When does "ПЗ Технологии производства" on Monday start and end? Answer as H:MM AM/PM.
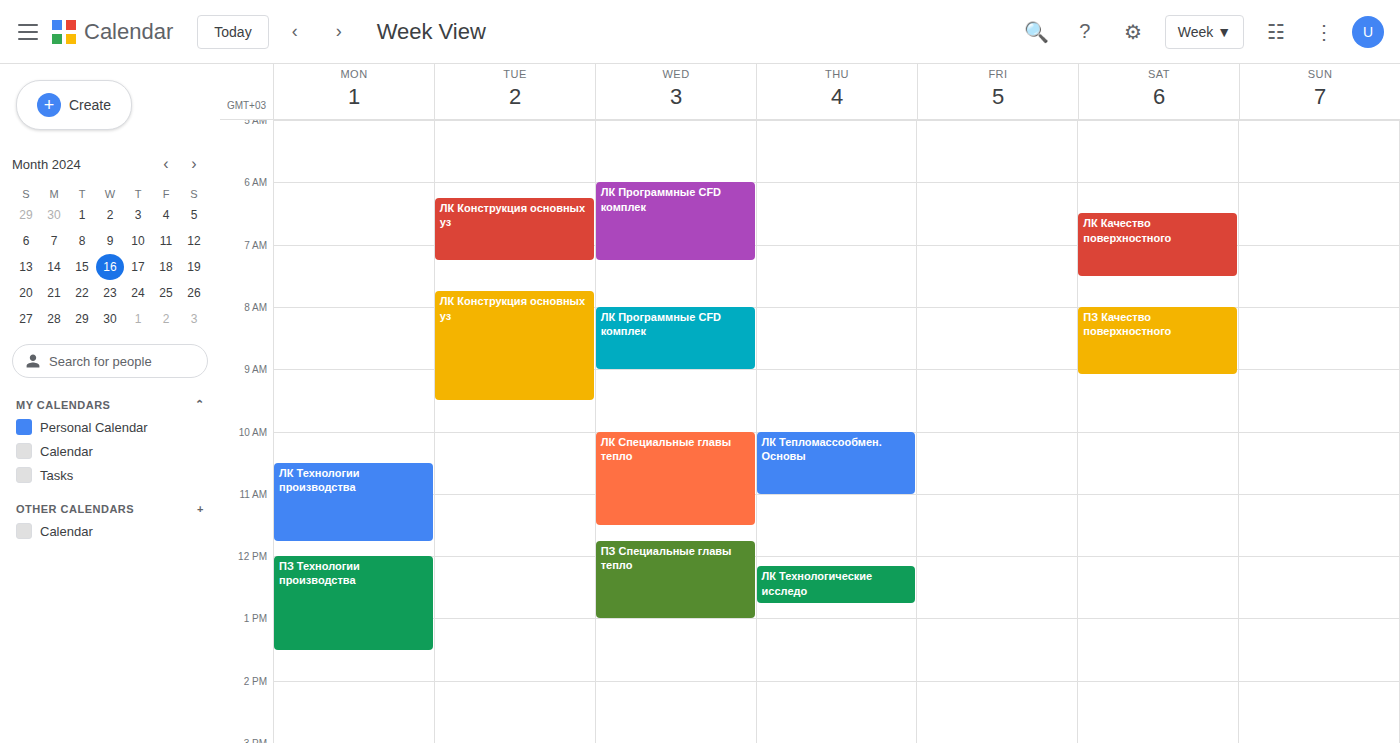
12:00 PM to 1:30 PM